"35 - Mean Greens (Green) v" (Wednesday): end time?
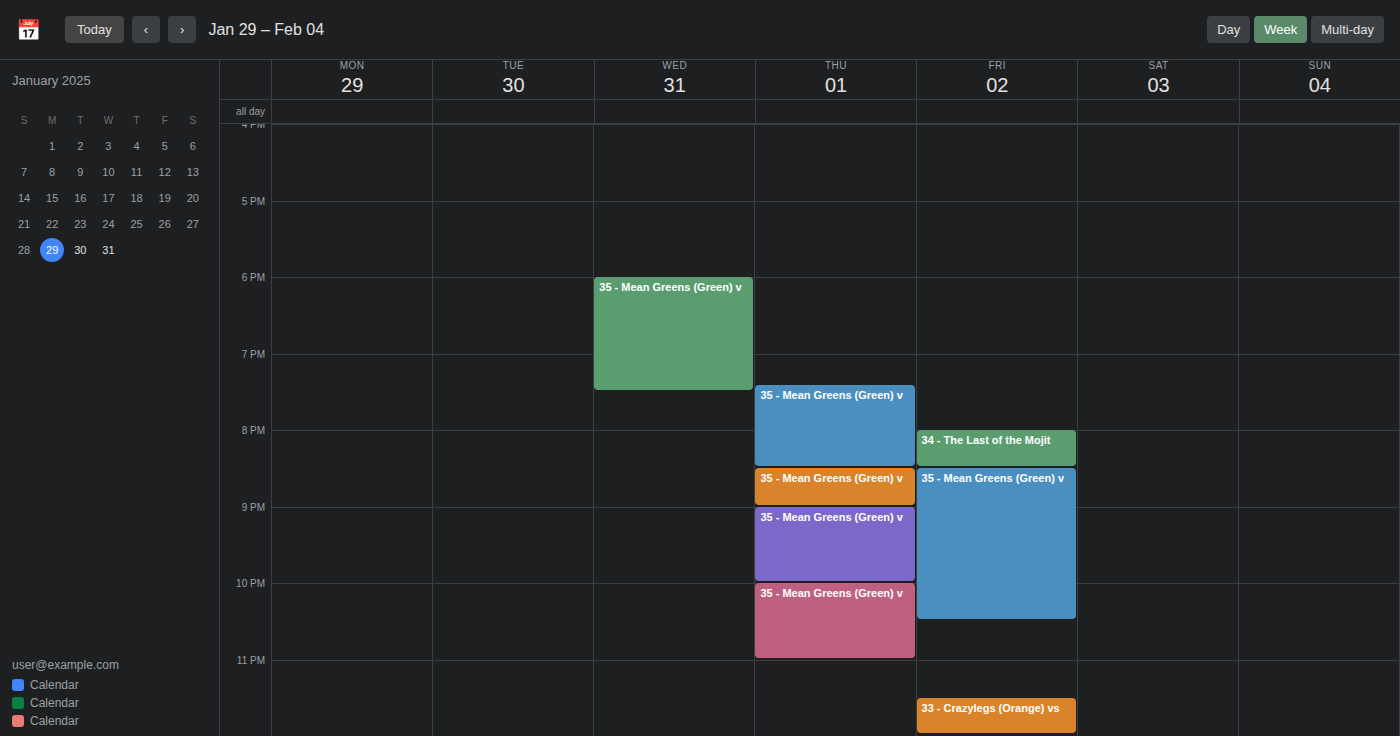
7:30 PM